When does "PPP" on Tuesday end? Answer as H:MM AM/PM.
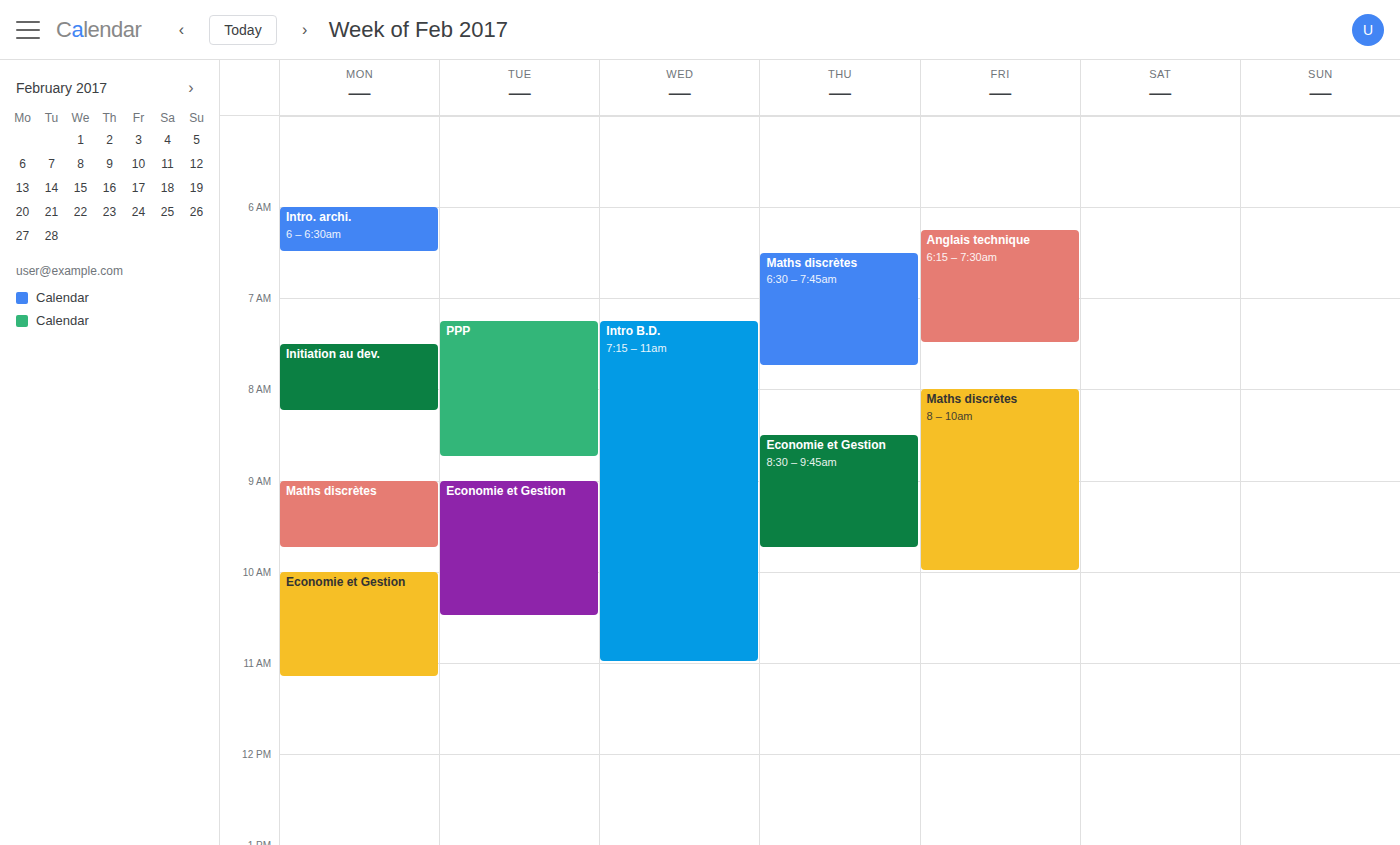
8:45 AM